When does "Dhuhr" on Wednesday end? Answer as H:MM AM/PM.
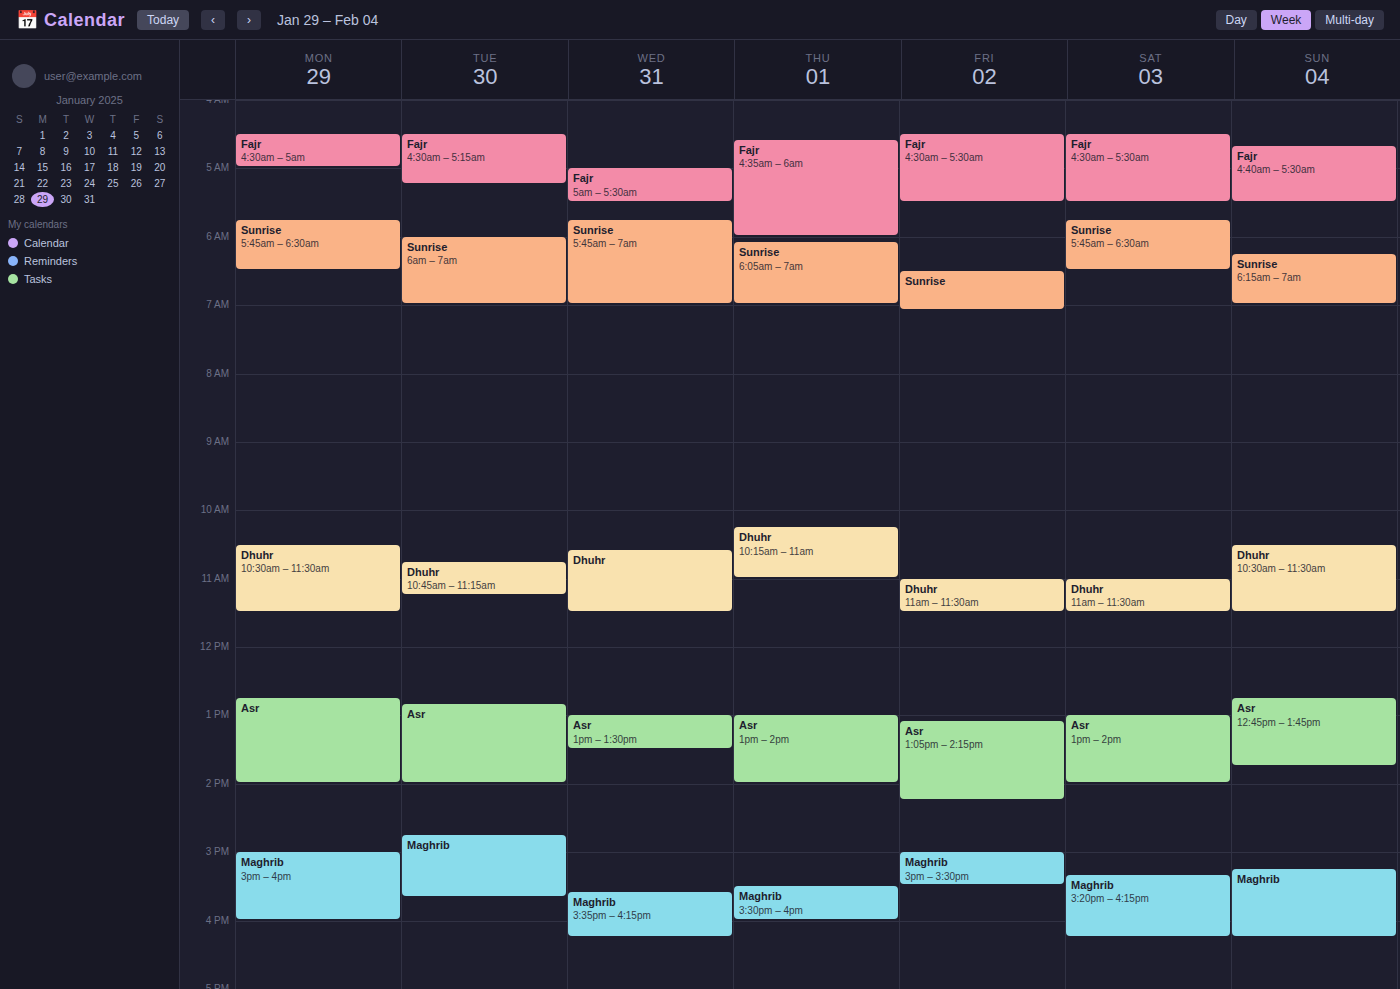
11:30 AM